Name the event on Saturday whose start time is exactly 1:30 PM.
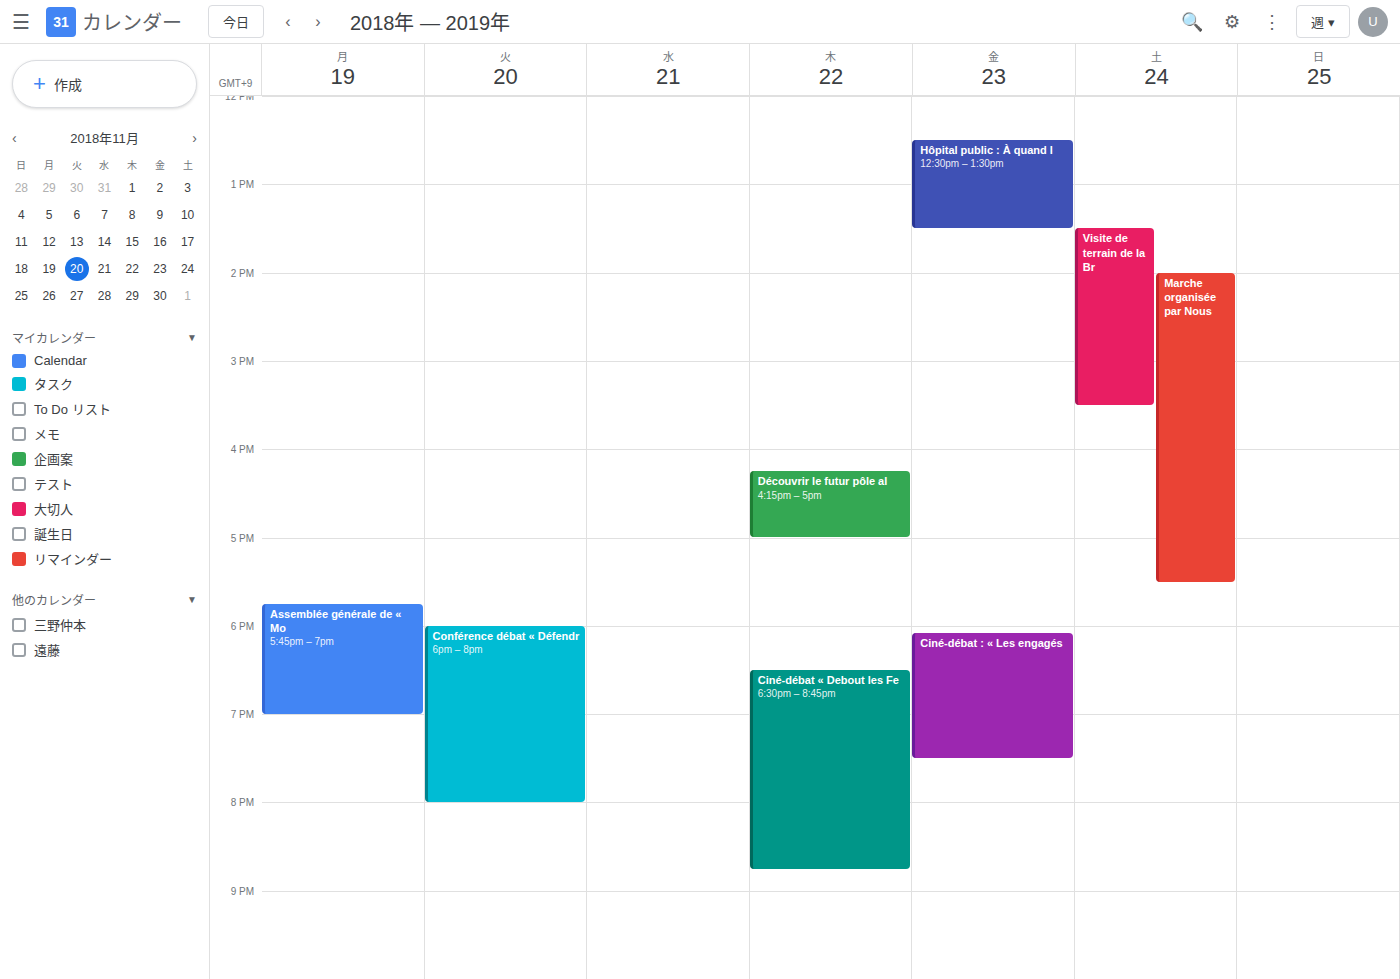
"Visite de terrain de la Br"